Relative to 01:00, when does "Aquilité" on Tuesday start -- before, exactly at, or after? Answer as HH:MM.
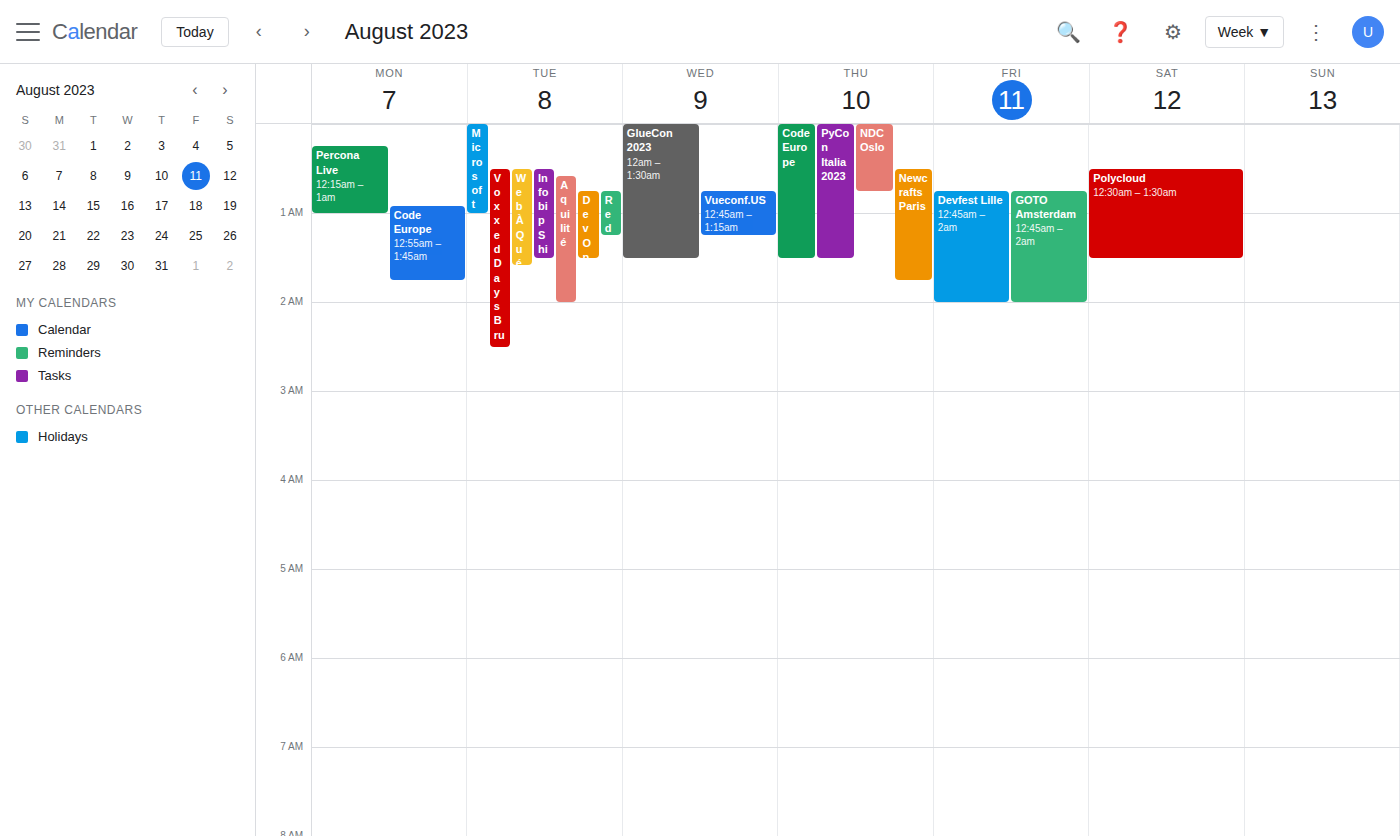
00:35 -- before 01:00, 25 minutes above the 01:00 line.